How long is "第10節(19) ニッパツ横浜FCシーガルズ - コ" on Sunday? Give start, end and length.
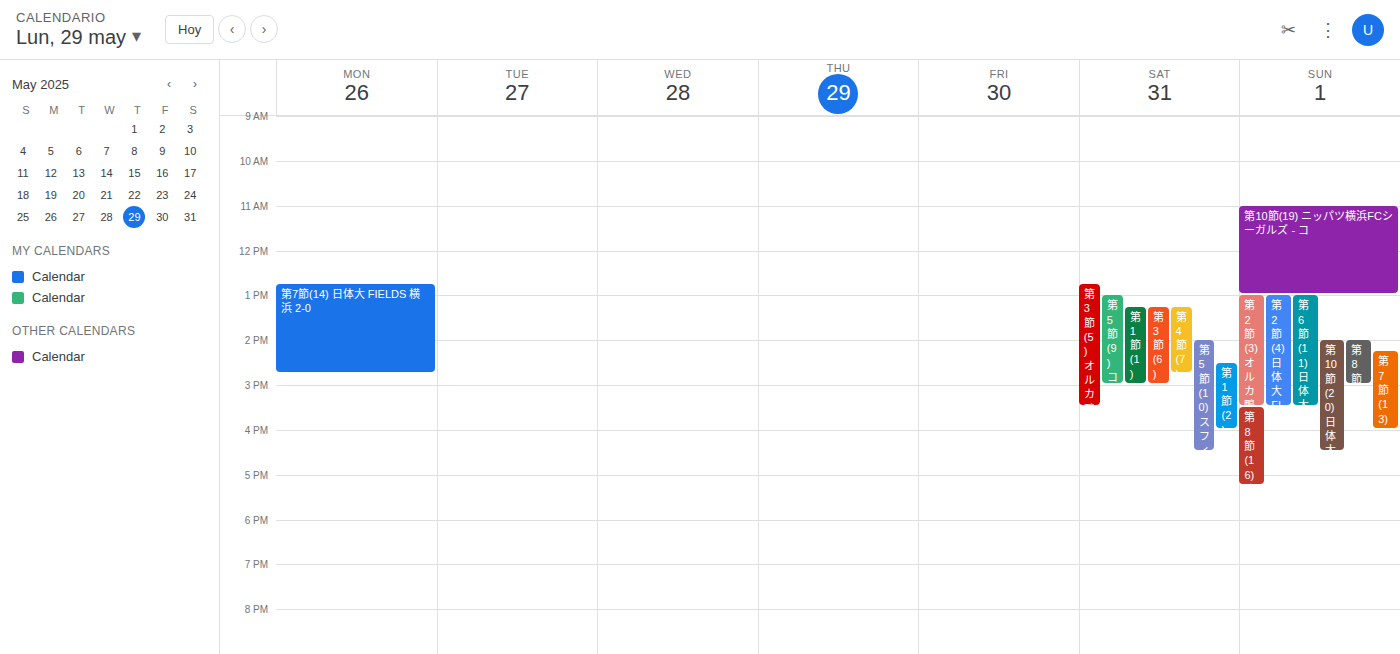
11:00 AM to 1:00 PM, 2 hours